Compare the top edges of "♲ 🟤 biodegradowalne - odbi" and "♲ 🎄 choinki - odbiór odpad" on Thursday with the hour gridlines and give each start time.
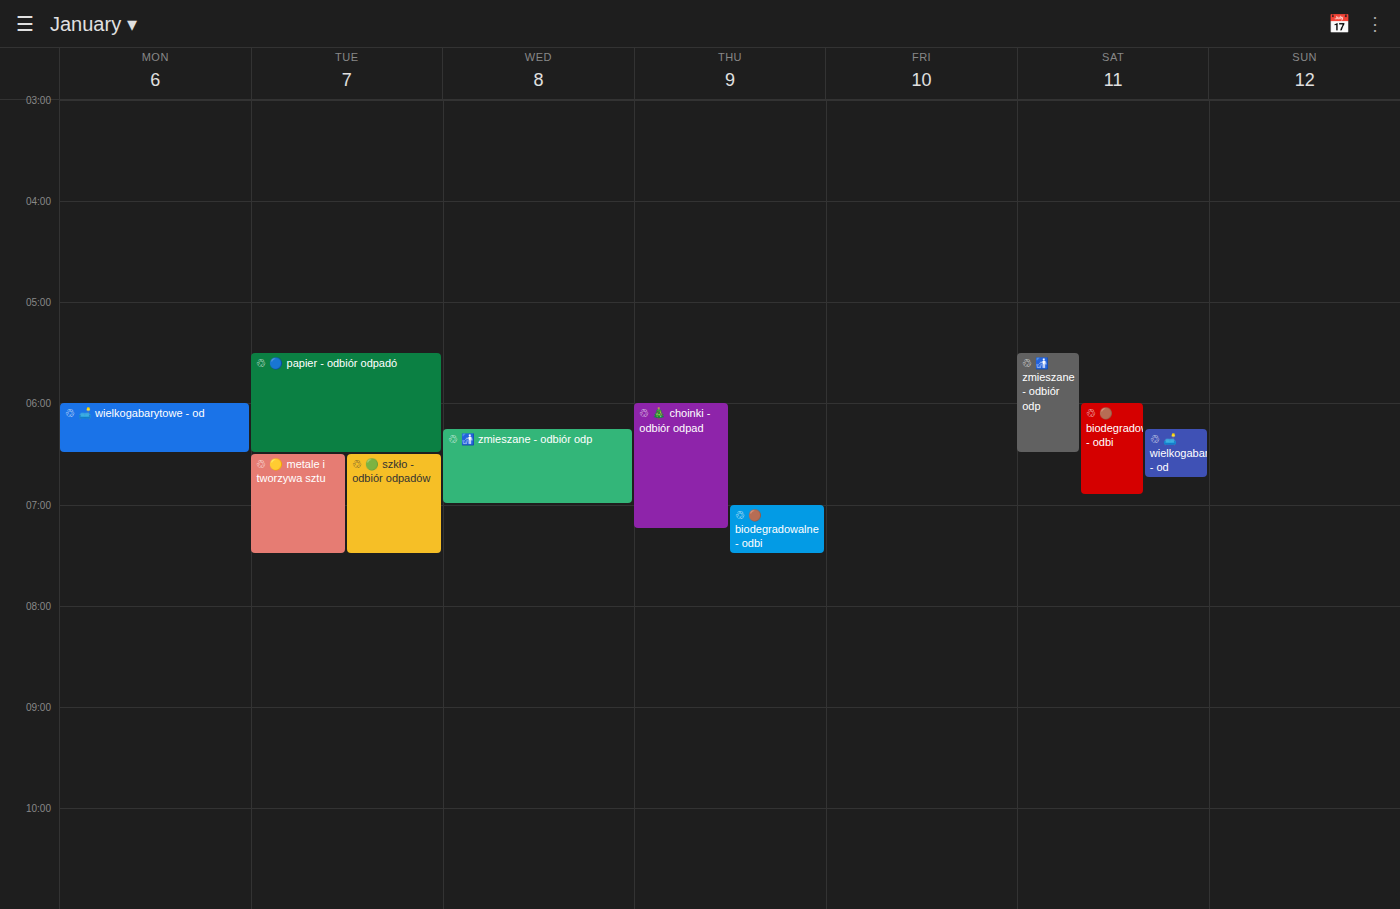
"♲ 🟤 biodegradowalne - odbi": 7:00 AM, exactly on the 7 AM line. "♲ 🎄 choinki - odbiór odpad": 6:00 AM, exactly on the 6 AM line.